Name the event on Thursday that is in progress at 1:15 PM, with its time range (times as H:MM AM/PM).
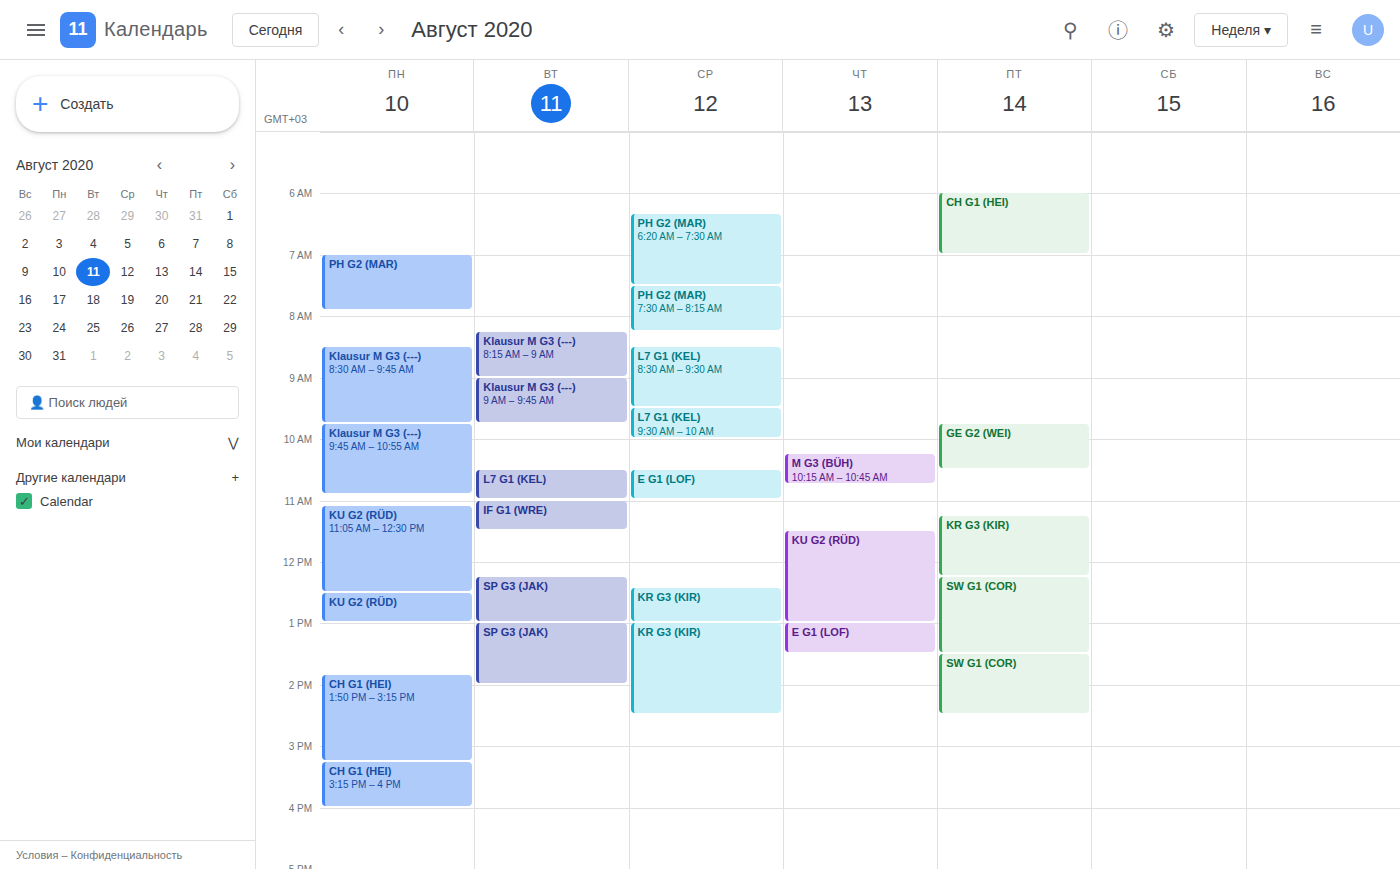
"E G1 (LOF)", 1:00 PM to 1:30 PM